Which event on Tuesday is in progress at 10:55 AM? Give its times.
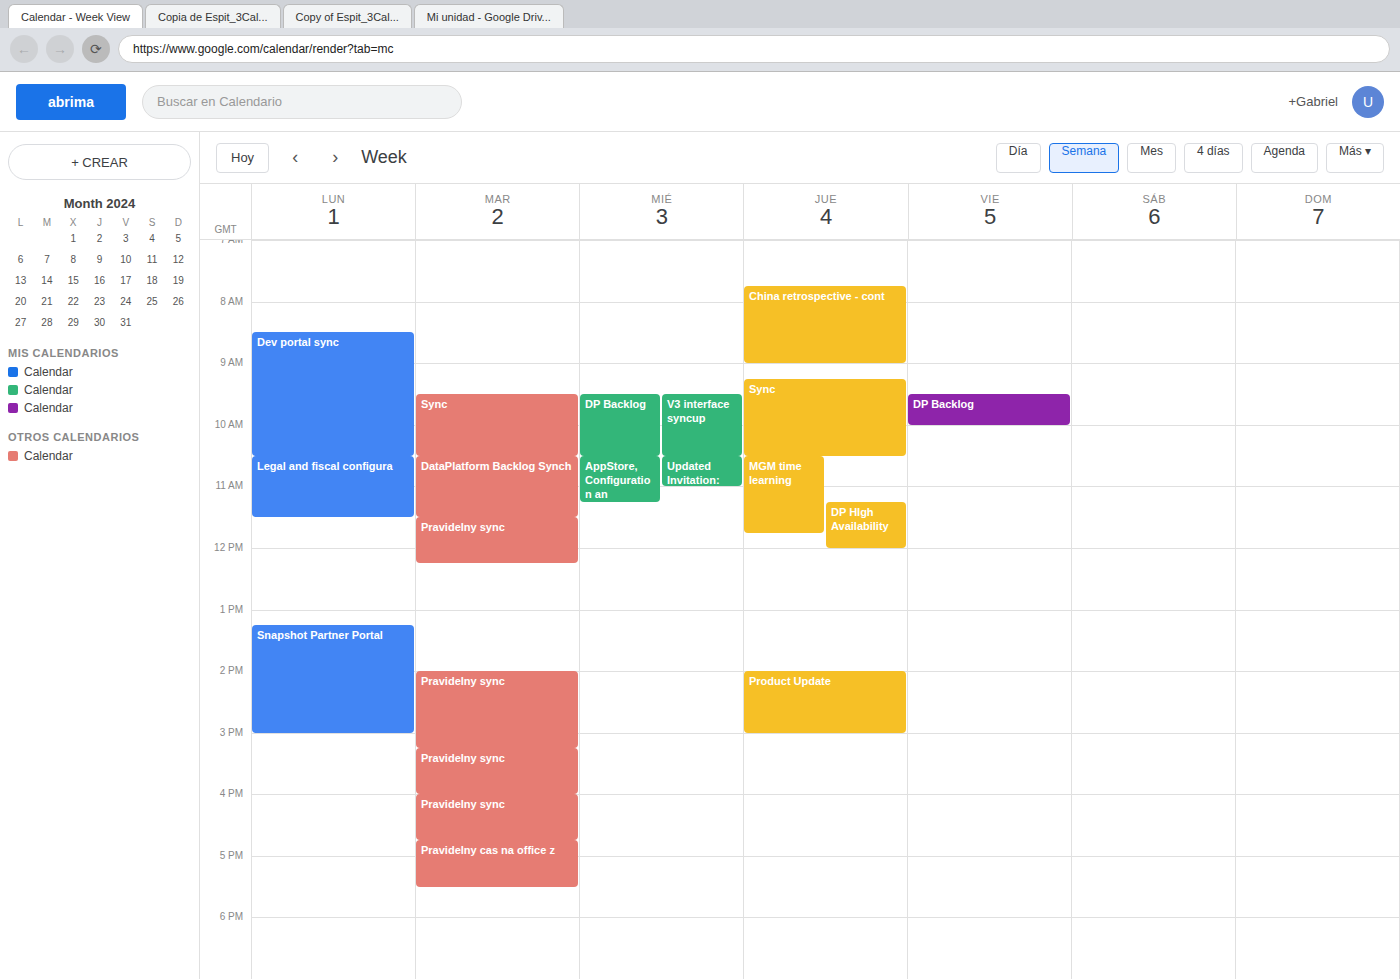
"DataPlatform Backlog Synch", 10:30 AM to 11:30 AM